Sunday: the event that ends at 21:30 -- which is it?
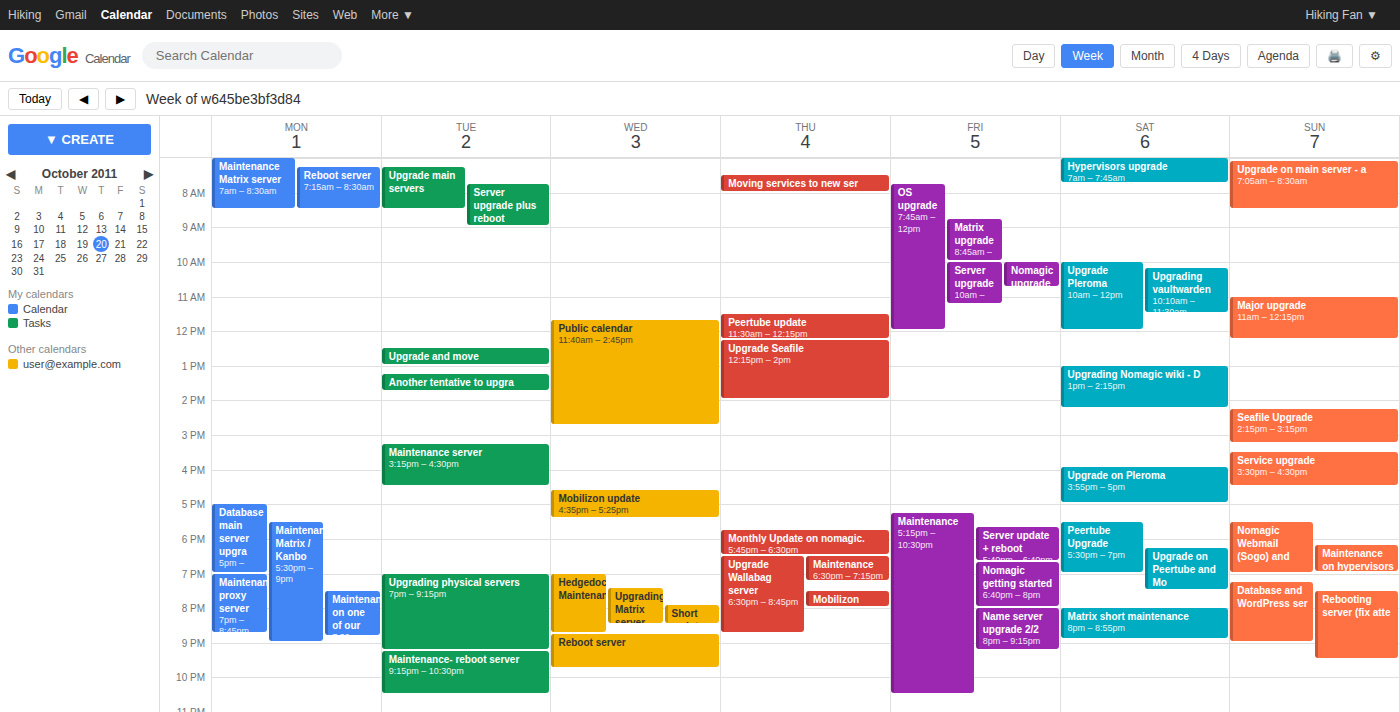
"Rebooting server (fix atte"